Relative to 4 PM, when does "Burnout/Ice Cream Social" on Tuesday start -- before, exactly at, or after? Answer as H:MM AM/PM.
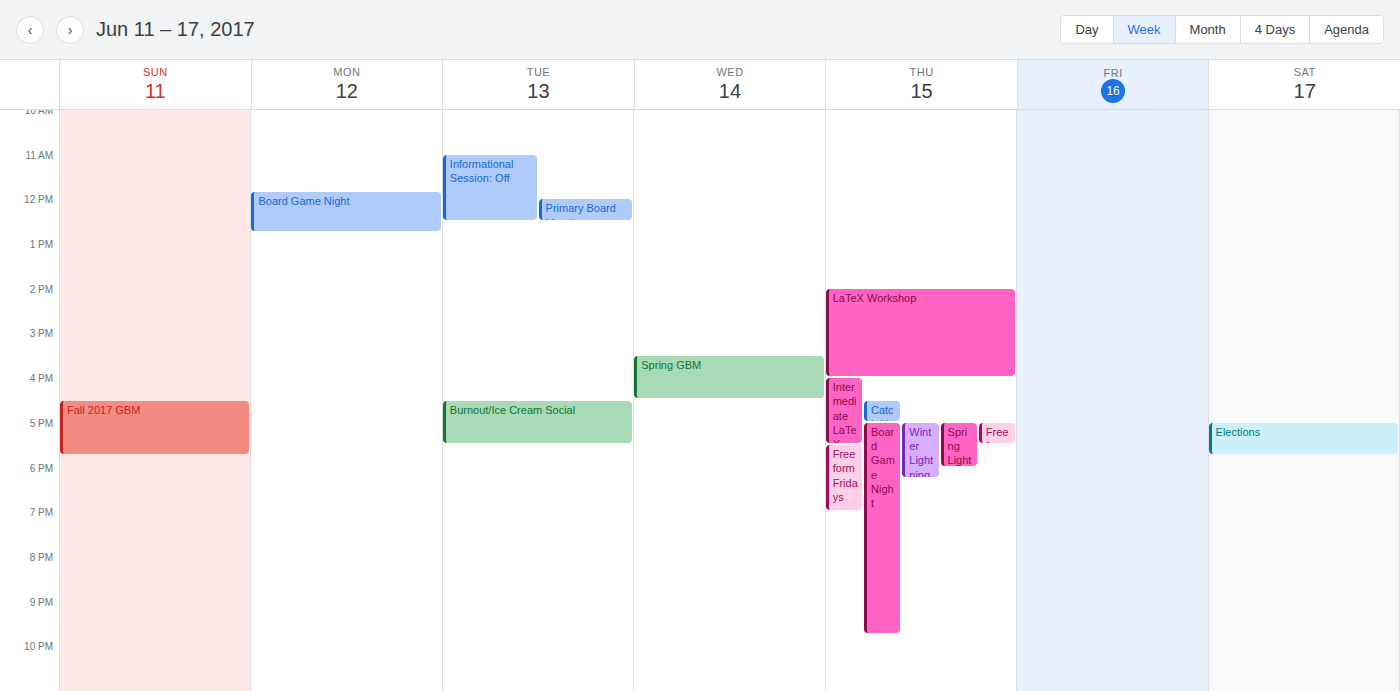
4:30 PM -- after 4 PM, 30 minutes below the 4 PM line.